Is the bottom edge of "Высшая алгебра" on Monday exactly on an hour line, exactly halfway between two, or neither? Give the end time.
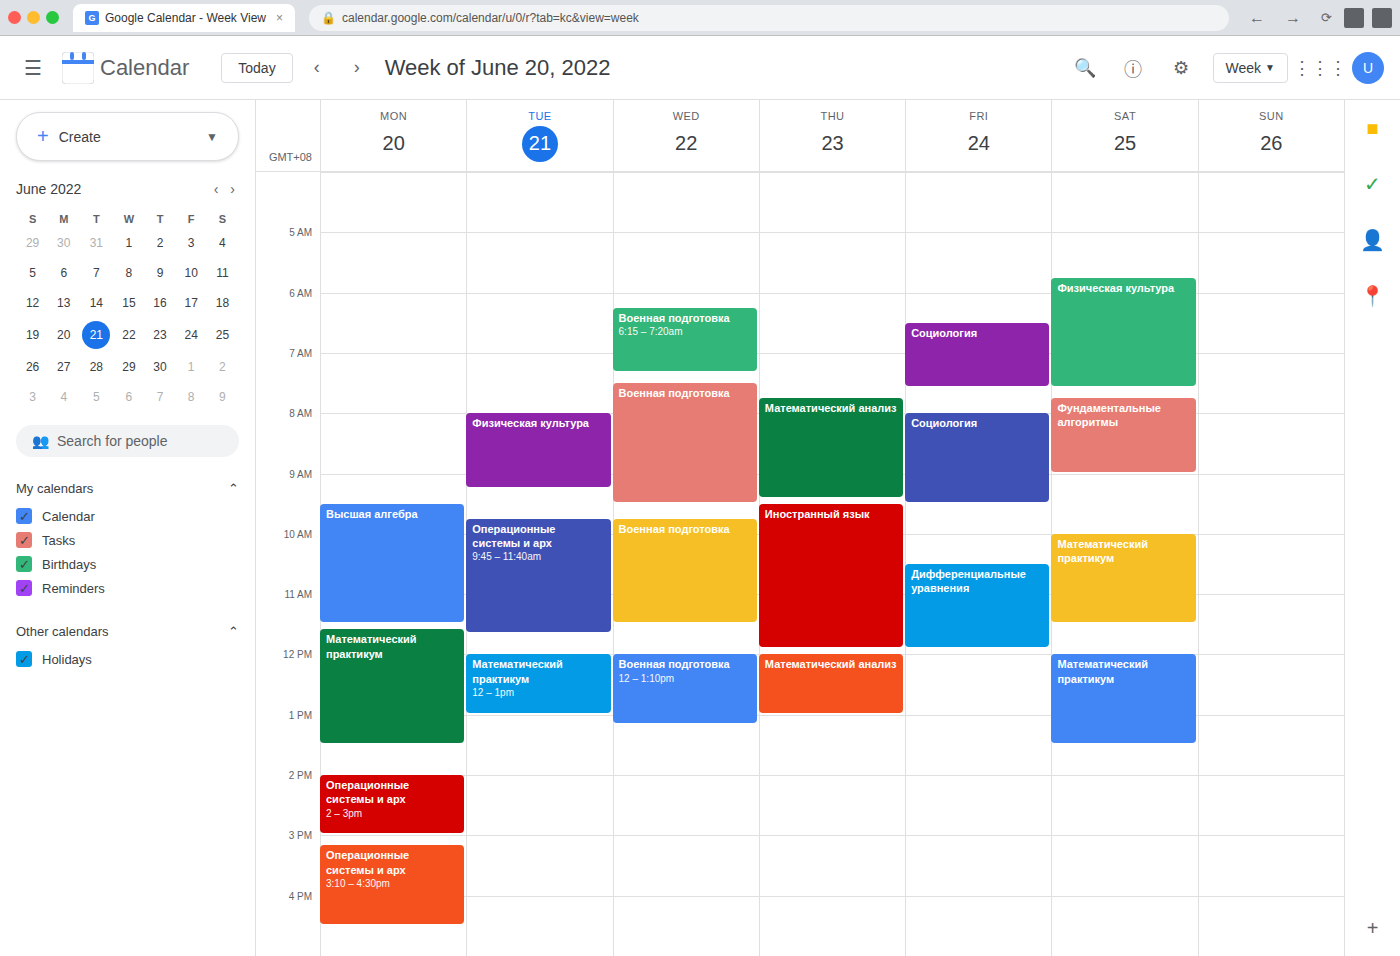
11:30 AM -- halfway between the 11 AM and 12 PM lines.